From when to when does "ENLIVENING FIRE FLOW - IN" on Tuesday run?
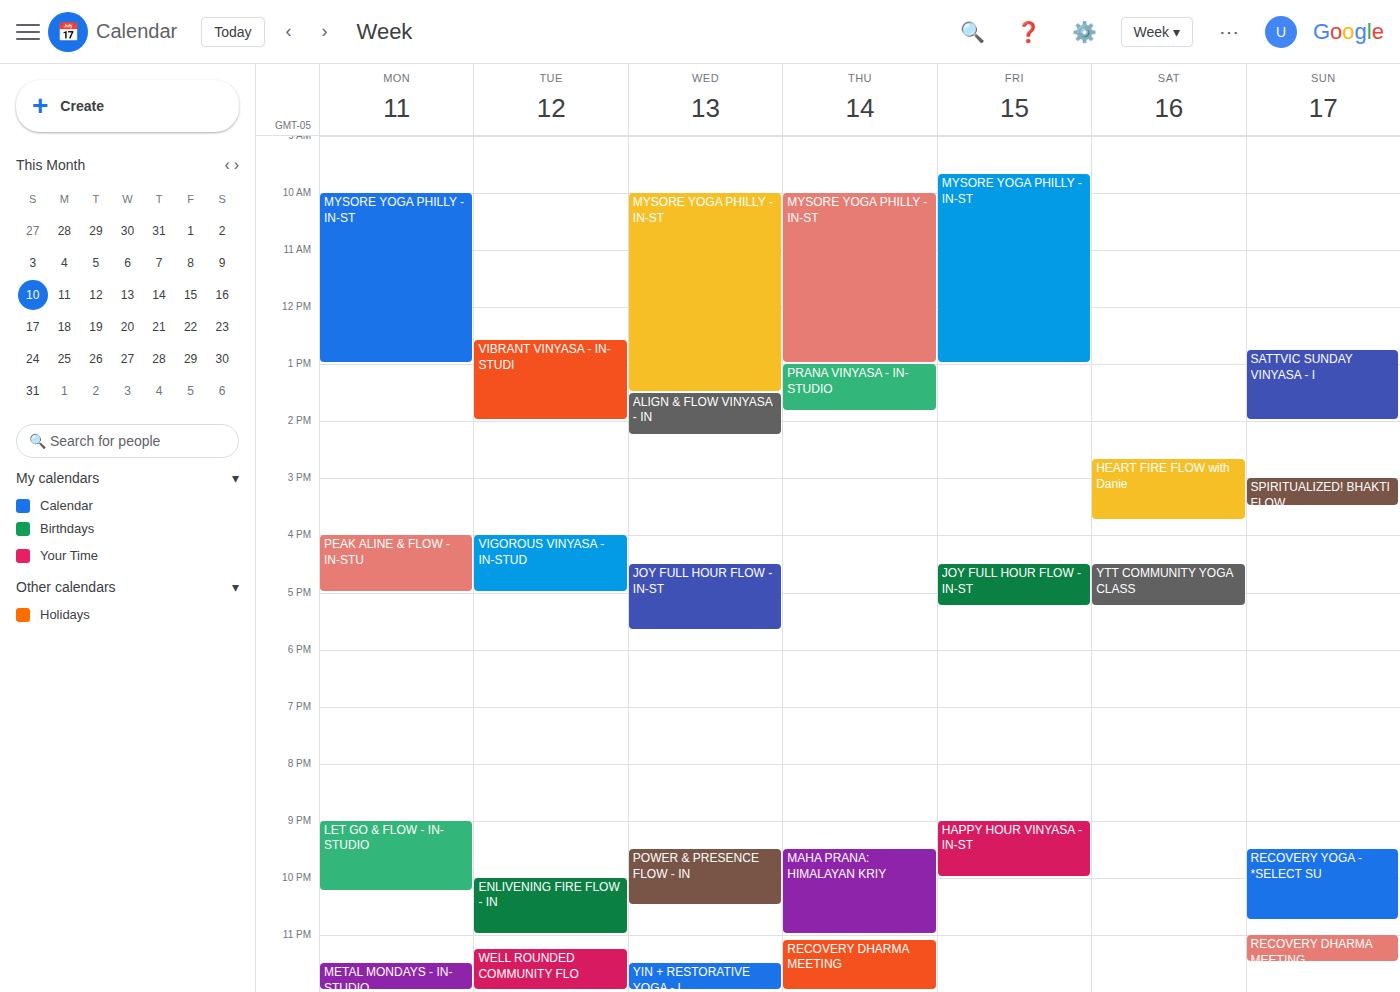
10:00 PM to 11:00 PM